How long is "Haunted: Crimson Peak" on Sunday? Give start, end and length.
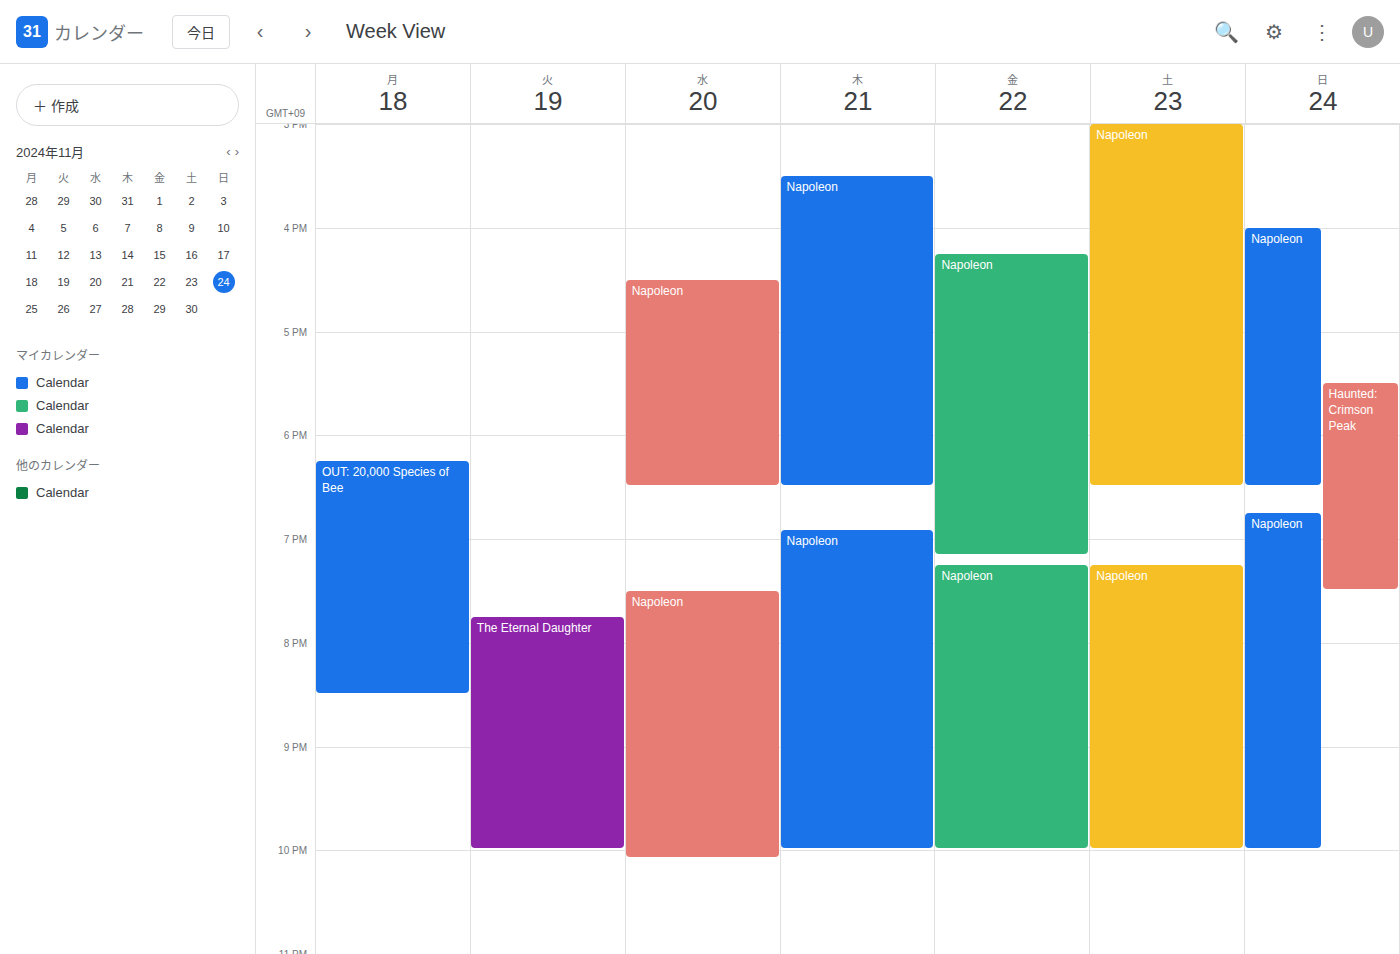
5:30 PM to 7:30 PM, 2 hours